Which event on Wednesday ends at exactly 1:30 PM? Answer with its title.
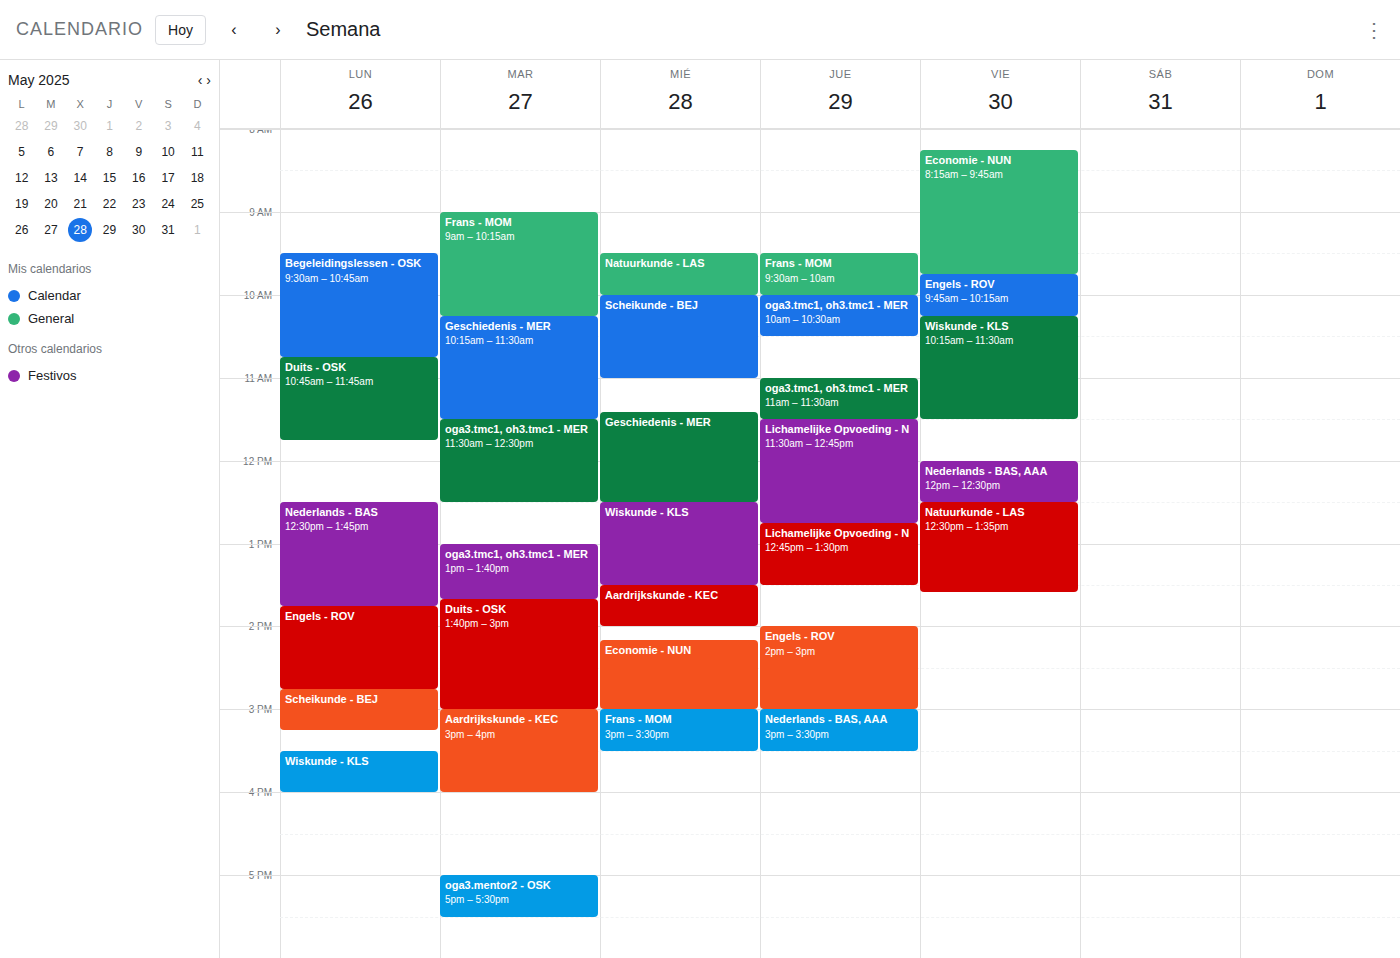
"Wiskunde - KLS"